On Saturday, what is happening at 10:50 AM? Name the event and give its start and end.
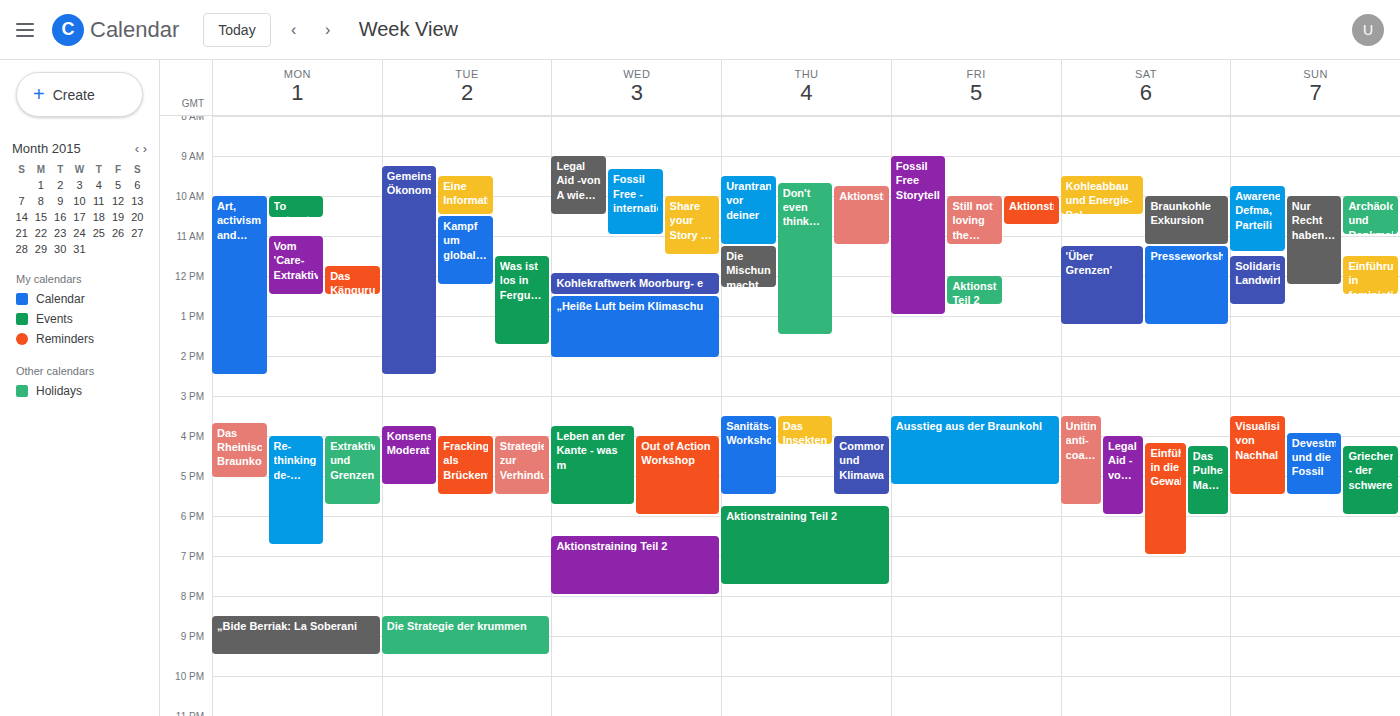
"Braunkohle Exkursion", 10:00 AM to 11:15 AM